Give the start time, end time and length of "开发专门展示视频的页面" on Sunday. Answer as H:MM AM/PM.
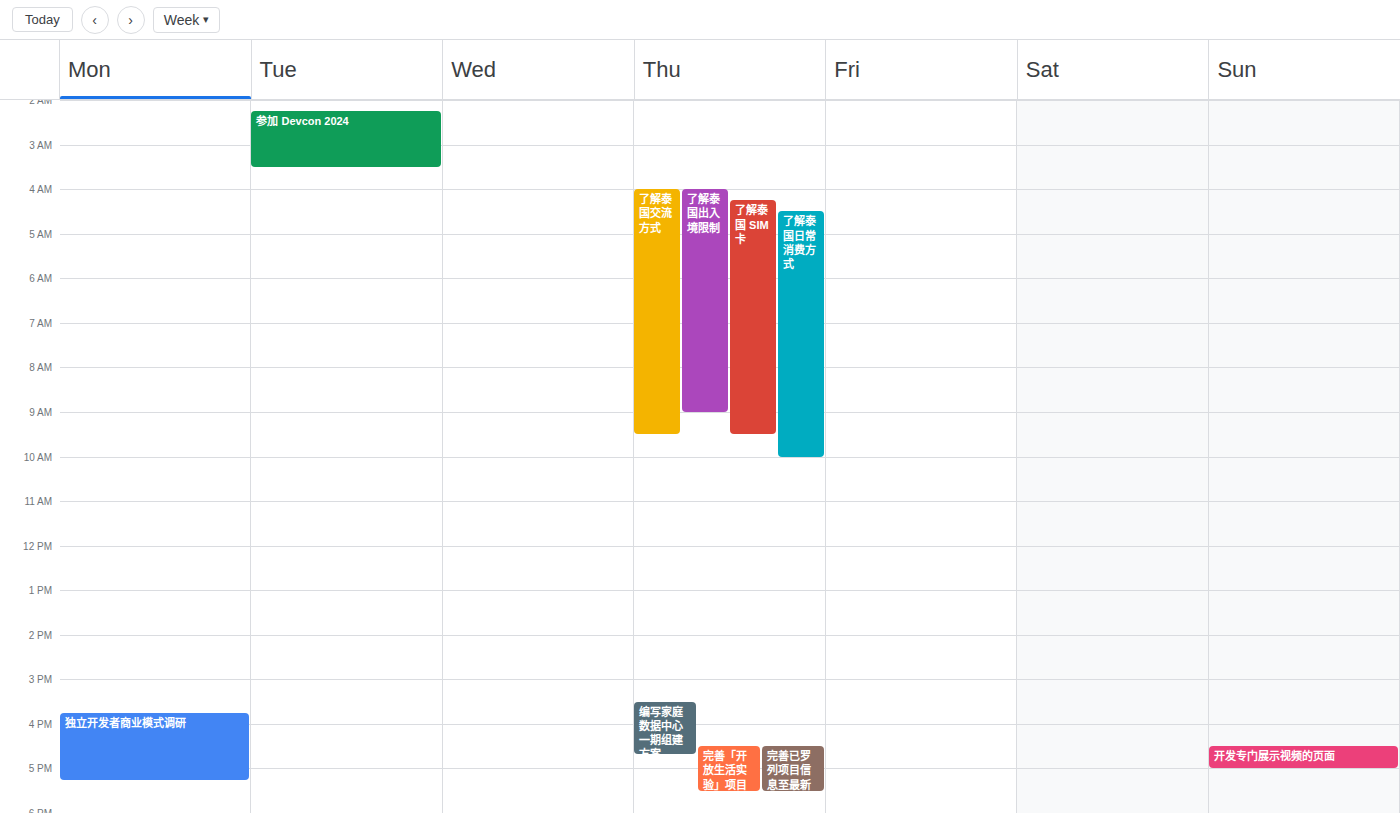
4:30 PM to 5:00 PM, 30 minutes